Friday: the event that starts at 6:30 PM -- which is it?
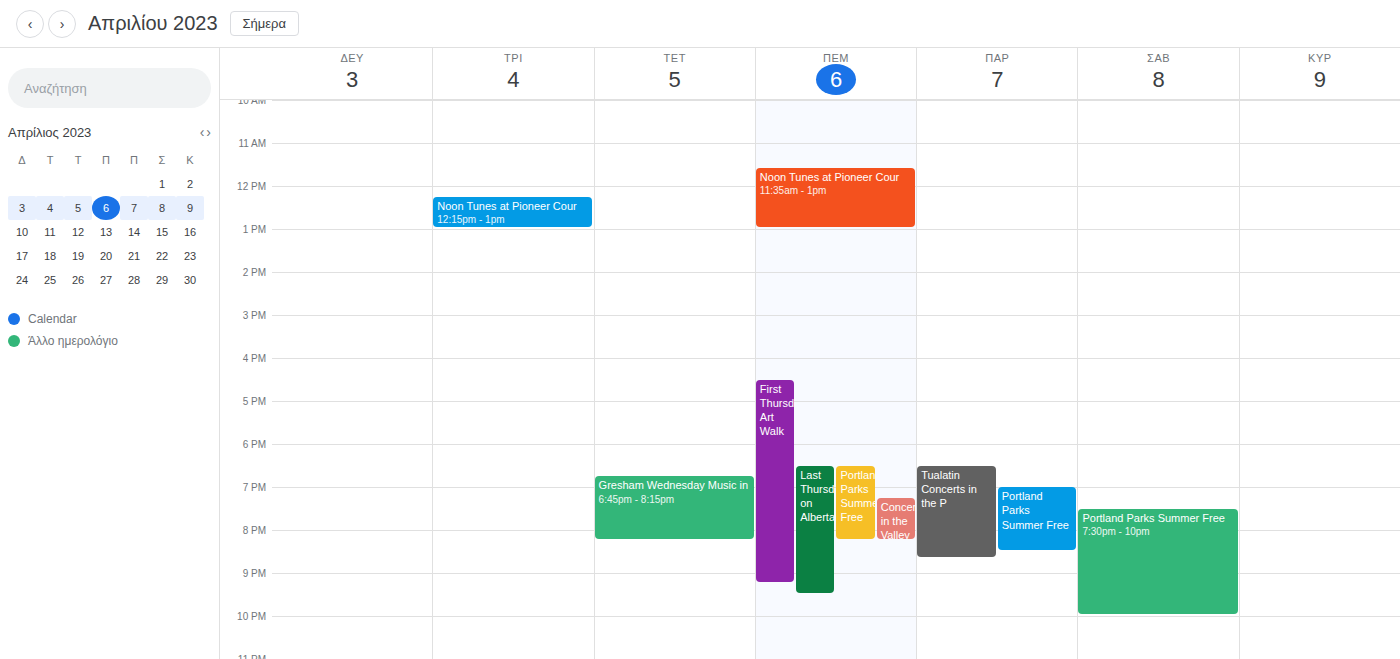
"Tualatin Concerts in the P"